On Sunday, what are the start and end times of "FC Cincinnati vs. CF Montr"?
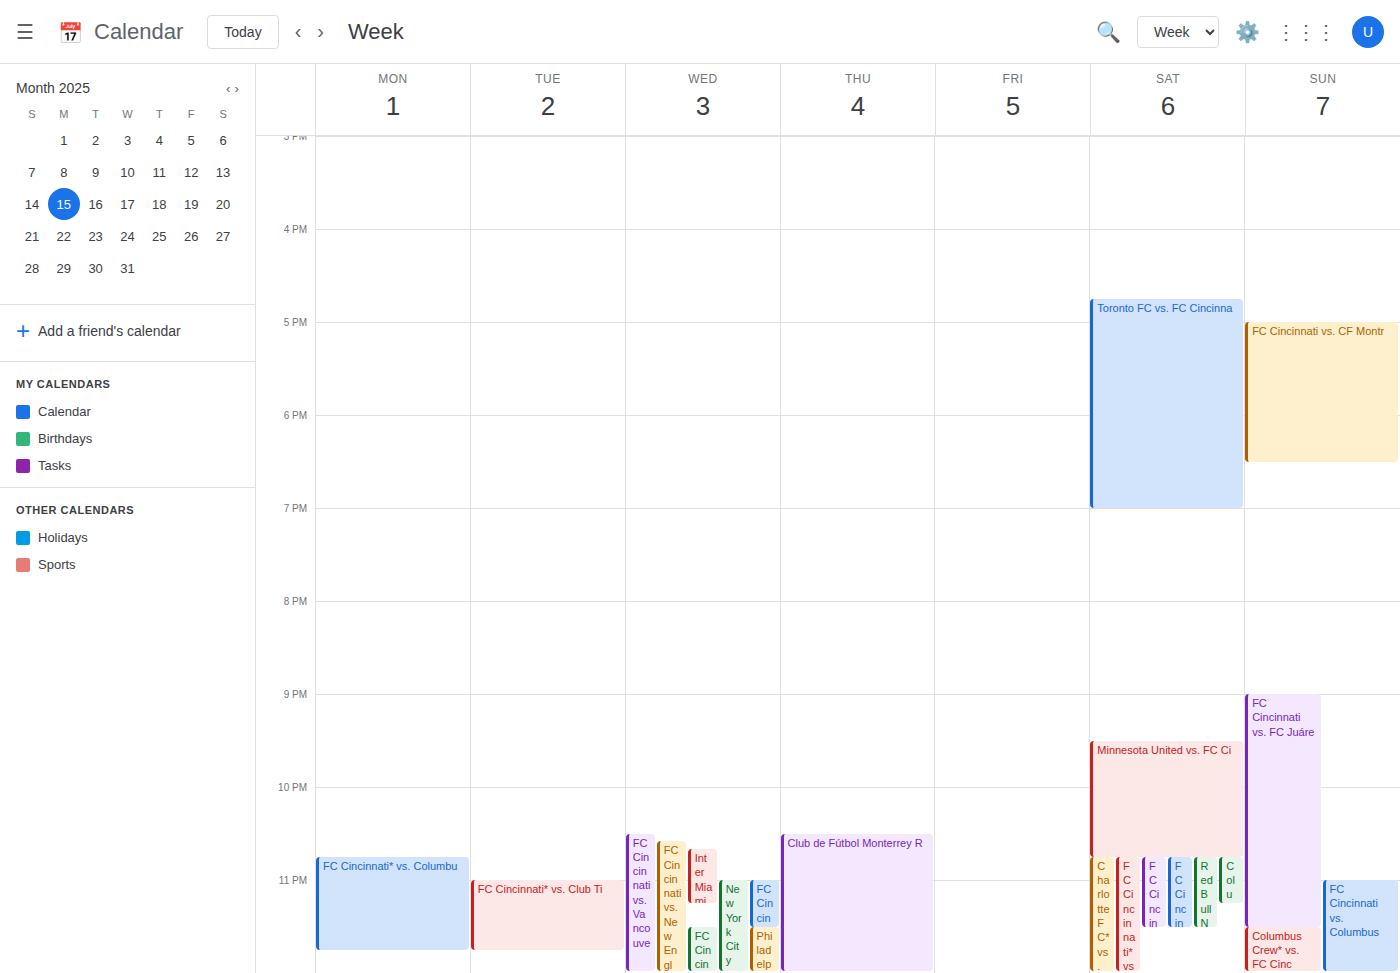
5:00 PM to 6:30 PM